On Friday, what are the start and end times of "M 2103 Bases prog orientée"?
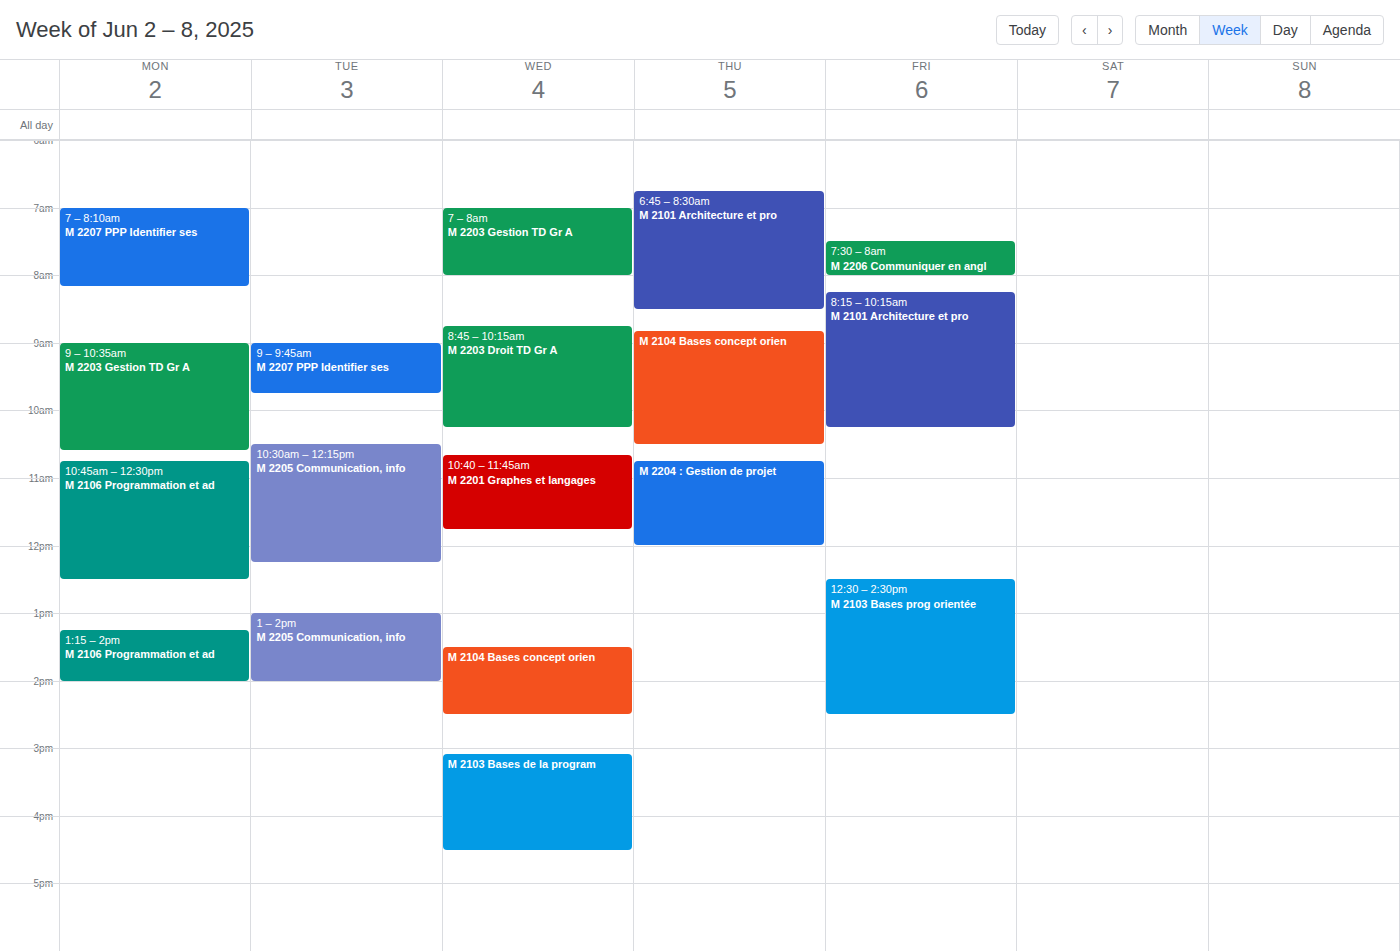
12:30 PM to 2:30 PM